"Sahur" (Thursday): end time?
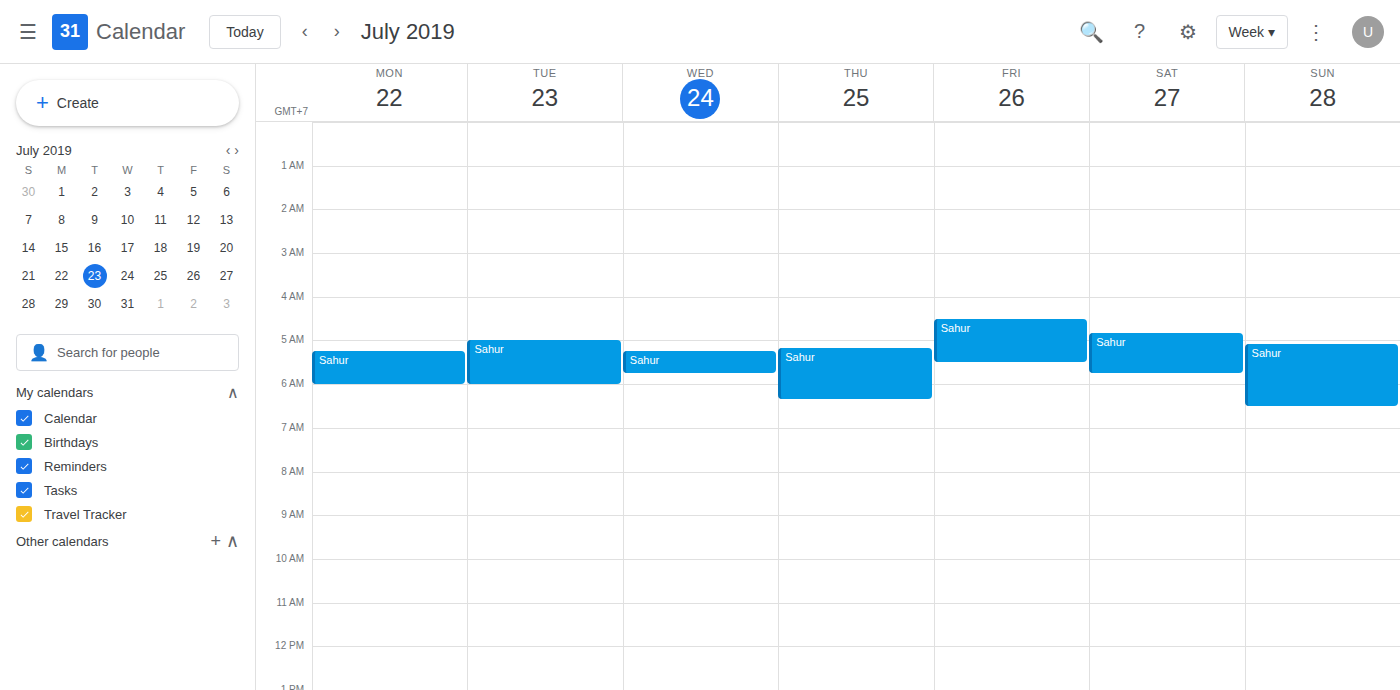
6:20 AM